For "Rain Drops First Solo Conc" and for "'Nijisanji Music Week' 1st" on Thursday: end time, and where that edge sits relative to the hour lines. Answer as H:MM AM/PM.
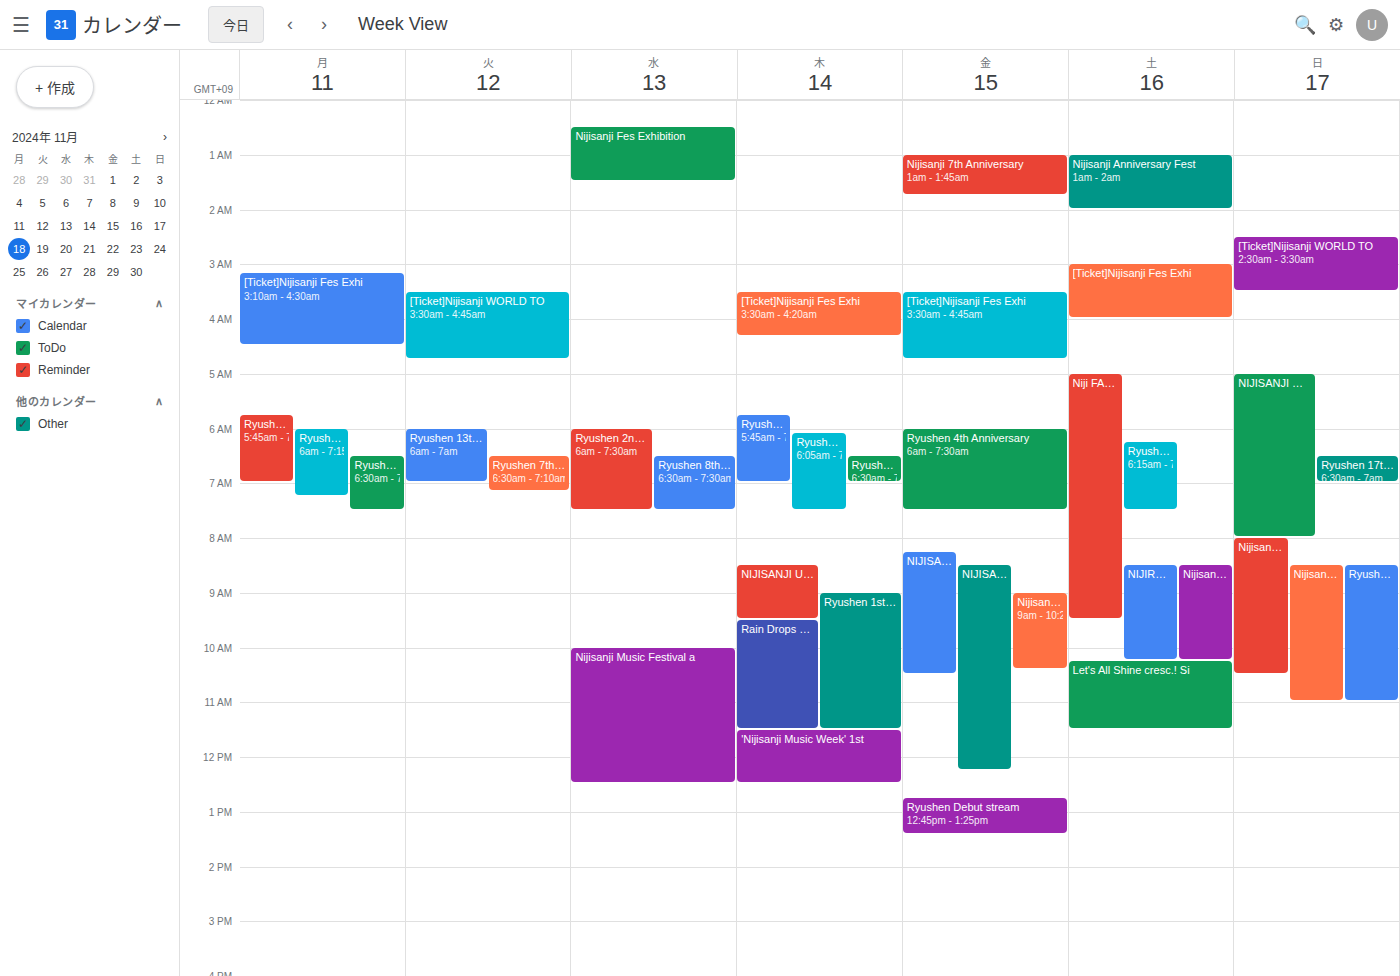
"Rain Drops First Solo Conc": 11:30 AM, halfway between the 11 AM and 12 PM lines. "'Nijisanji Music Week' 1st": 12:30 PM, halfway between the 12 PM and 1 PM lines.